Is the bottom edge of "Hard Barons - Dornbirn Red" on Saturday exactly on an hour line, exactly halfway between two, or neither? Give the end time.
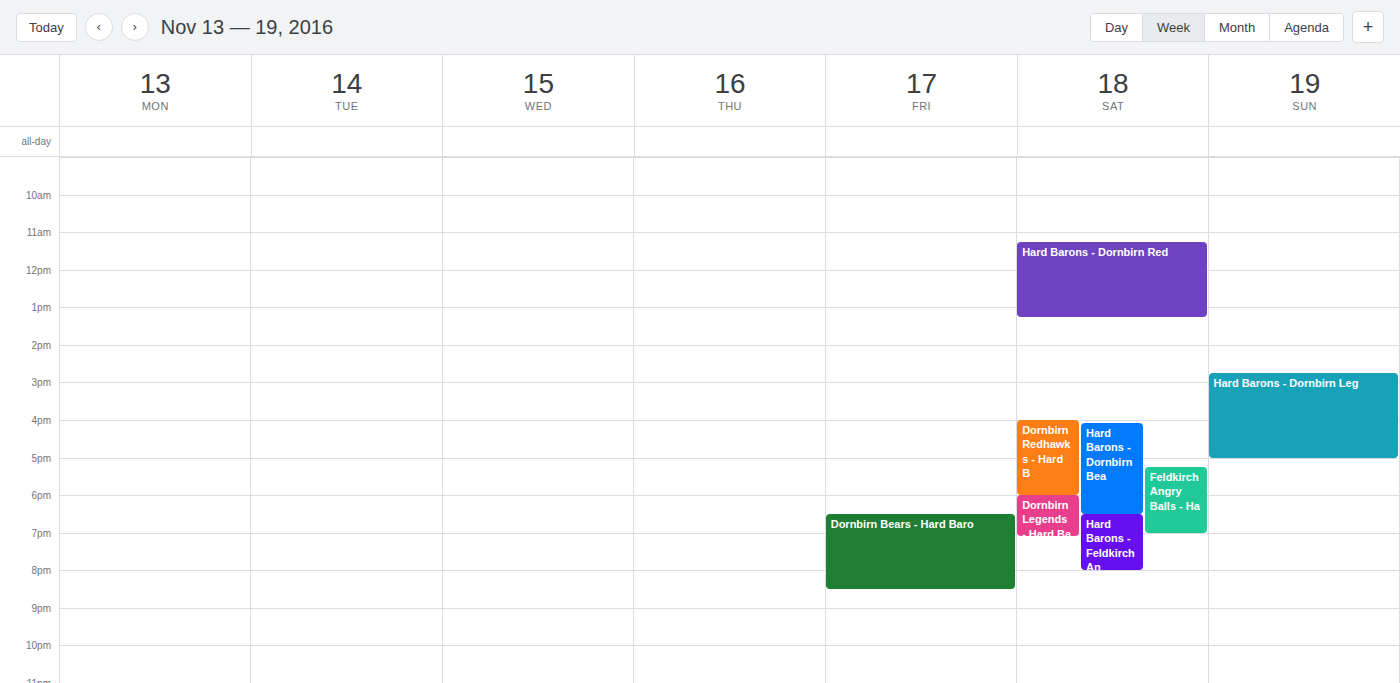
1:15 PM -- neither: a quarter of the way from the 1 PM line to the 2 PM line.